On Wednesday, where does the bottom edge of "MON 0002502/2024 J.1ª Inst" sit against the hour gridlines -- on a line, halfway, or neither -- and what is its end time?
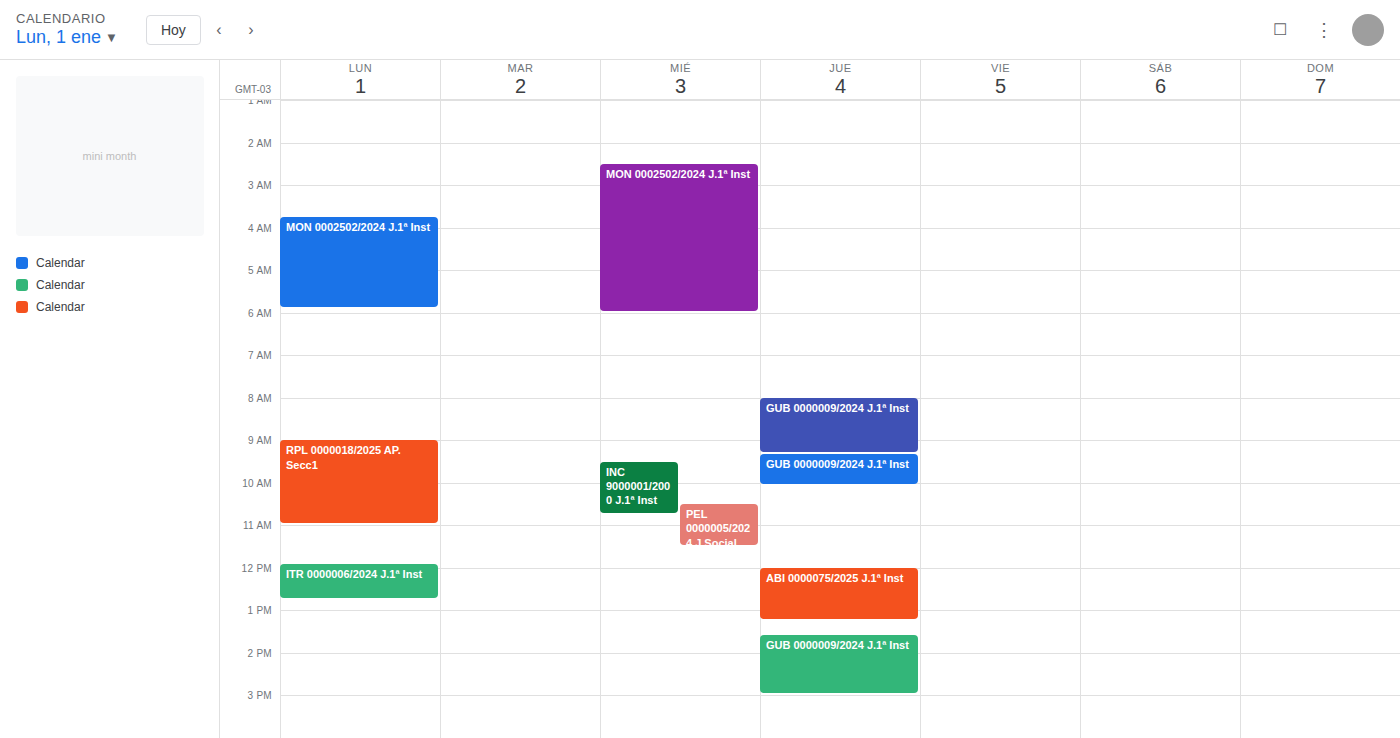
6:00 AM -- exactly on the 6 AM line.